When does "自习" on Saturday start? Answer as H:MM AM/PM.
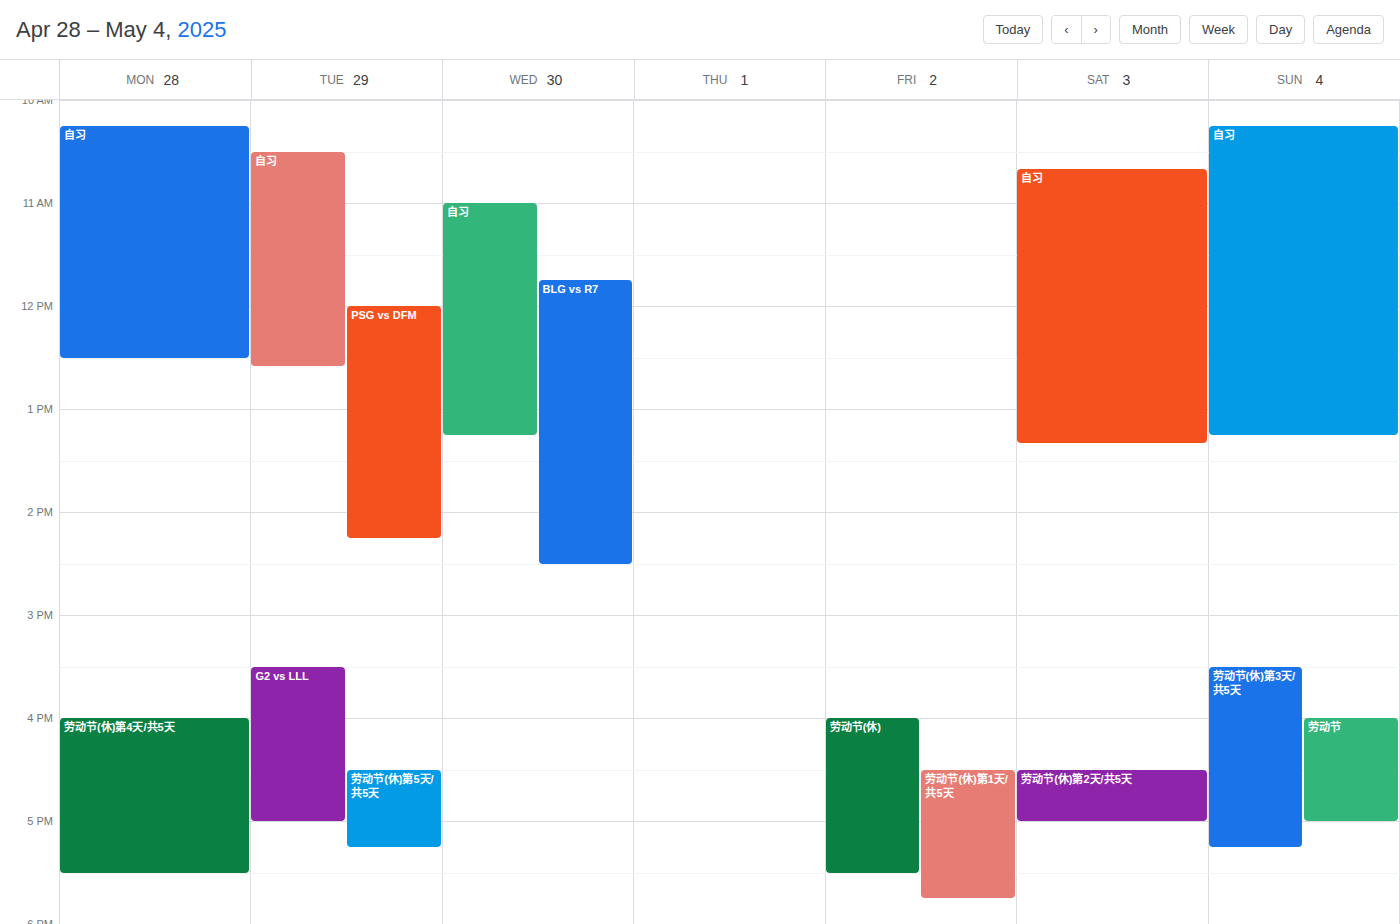
10:40 AM